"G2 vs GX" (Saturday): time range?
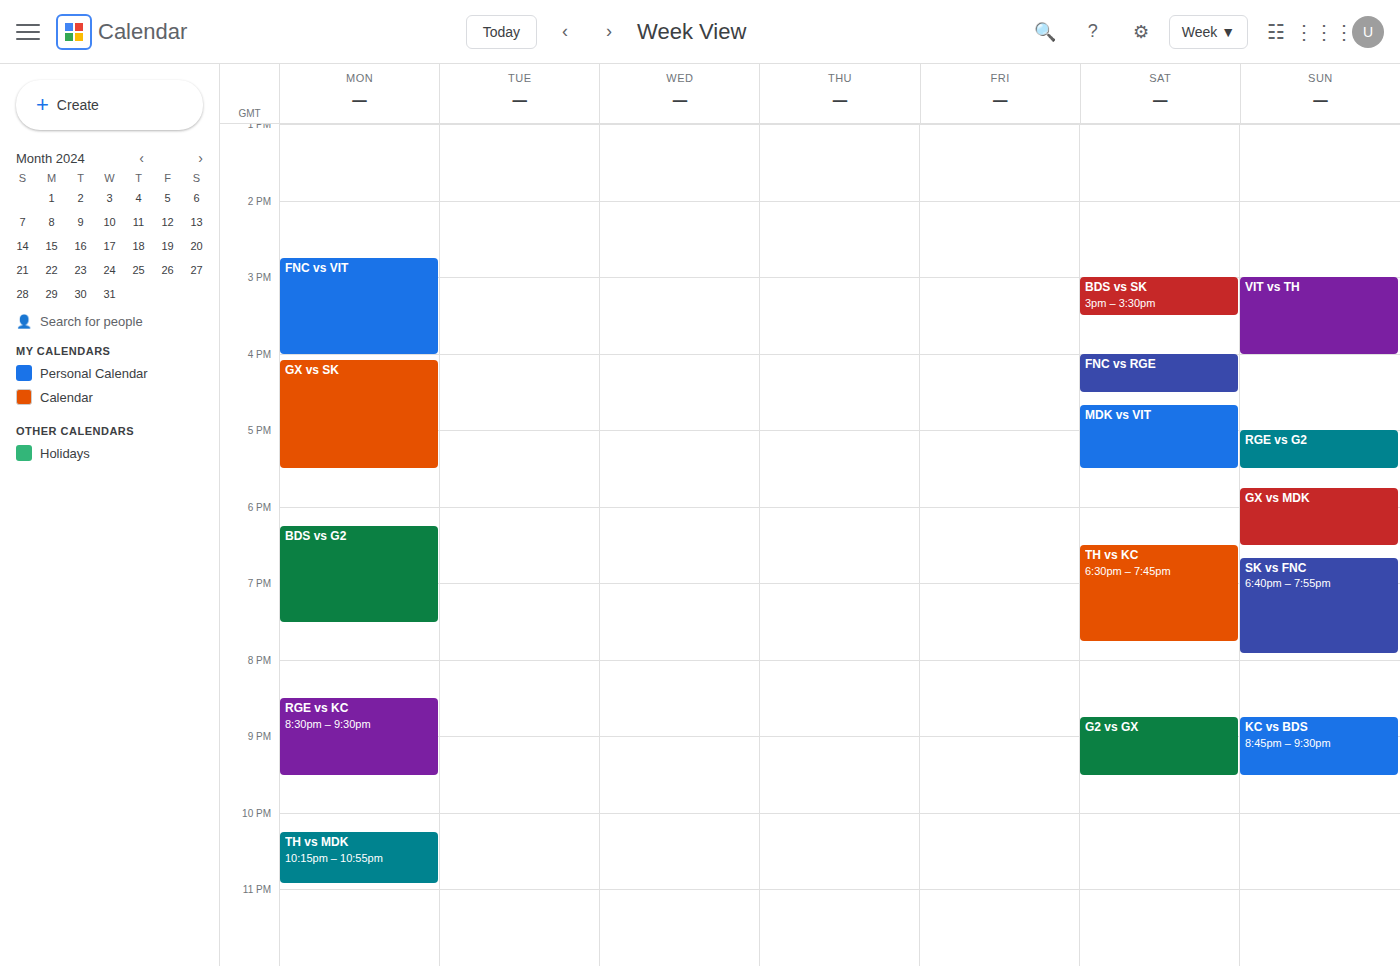
8:45 PM to 9:30 PM